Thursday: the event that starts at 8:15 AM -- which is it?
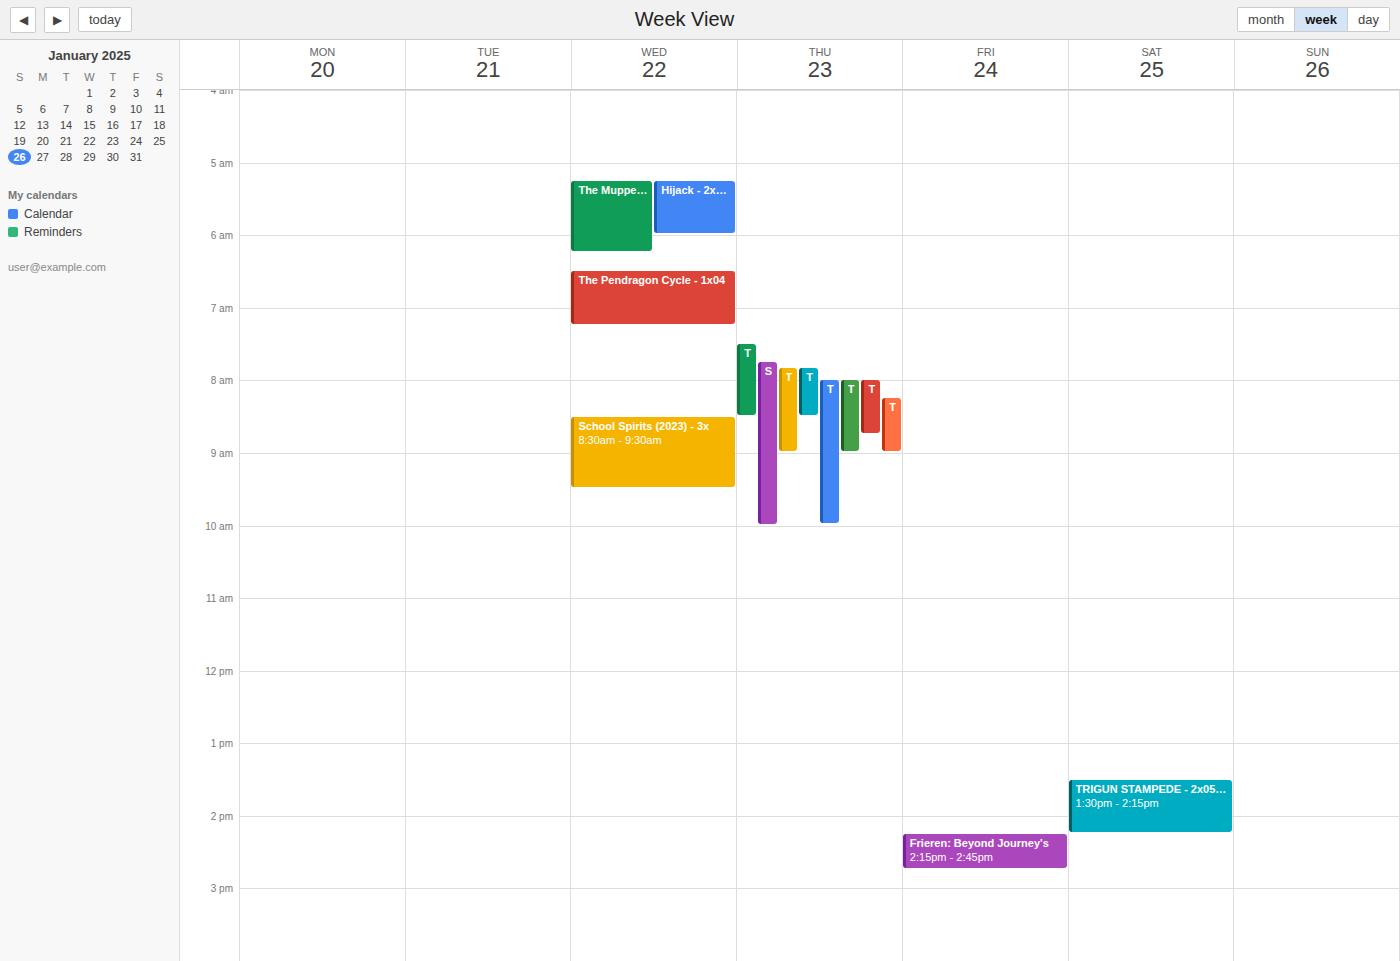
"The Lincoln Lawyer - 4x03"